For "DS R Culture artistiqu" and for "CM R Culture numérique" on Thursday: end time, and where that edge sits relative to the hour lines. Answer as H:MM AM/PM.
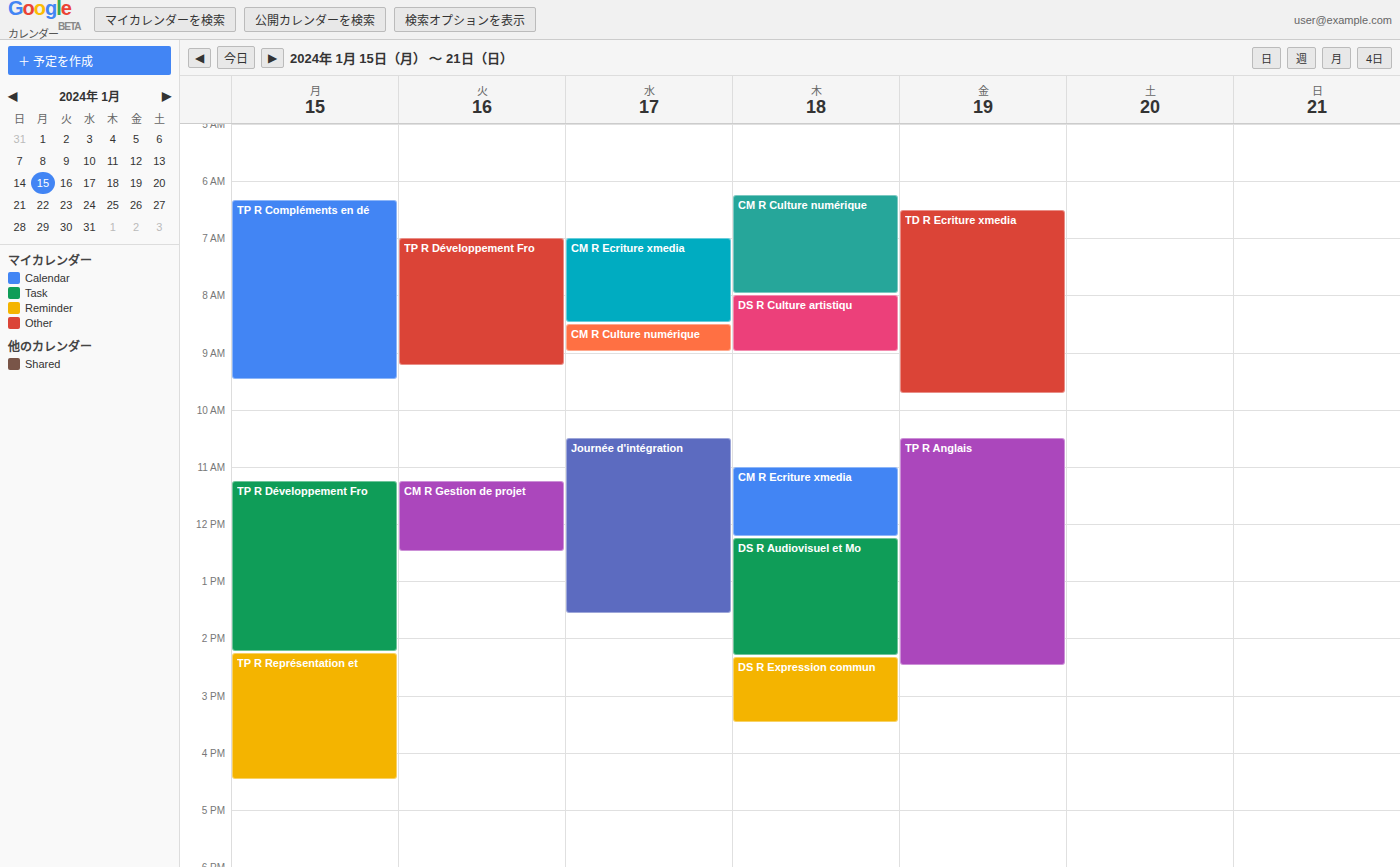
"DS R Culture artistiqu": 9:00 AM, exactly on the 9 AM line. "CM R Culture numérique": 8:00 AM, exactly on the 8 AM line.